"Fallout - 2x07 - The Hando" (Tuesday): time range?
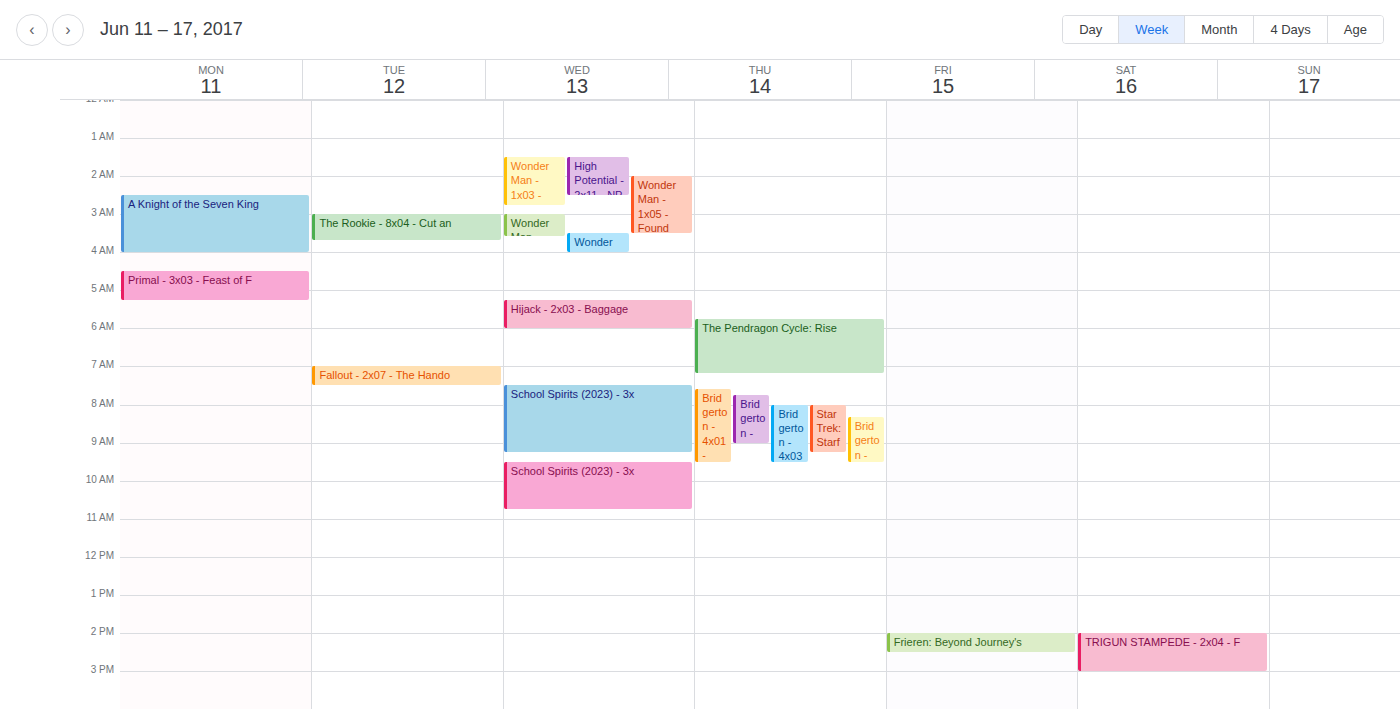
7:00 AM to 7:30 AM